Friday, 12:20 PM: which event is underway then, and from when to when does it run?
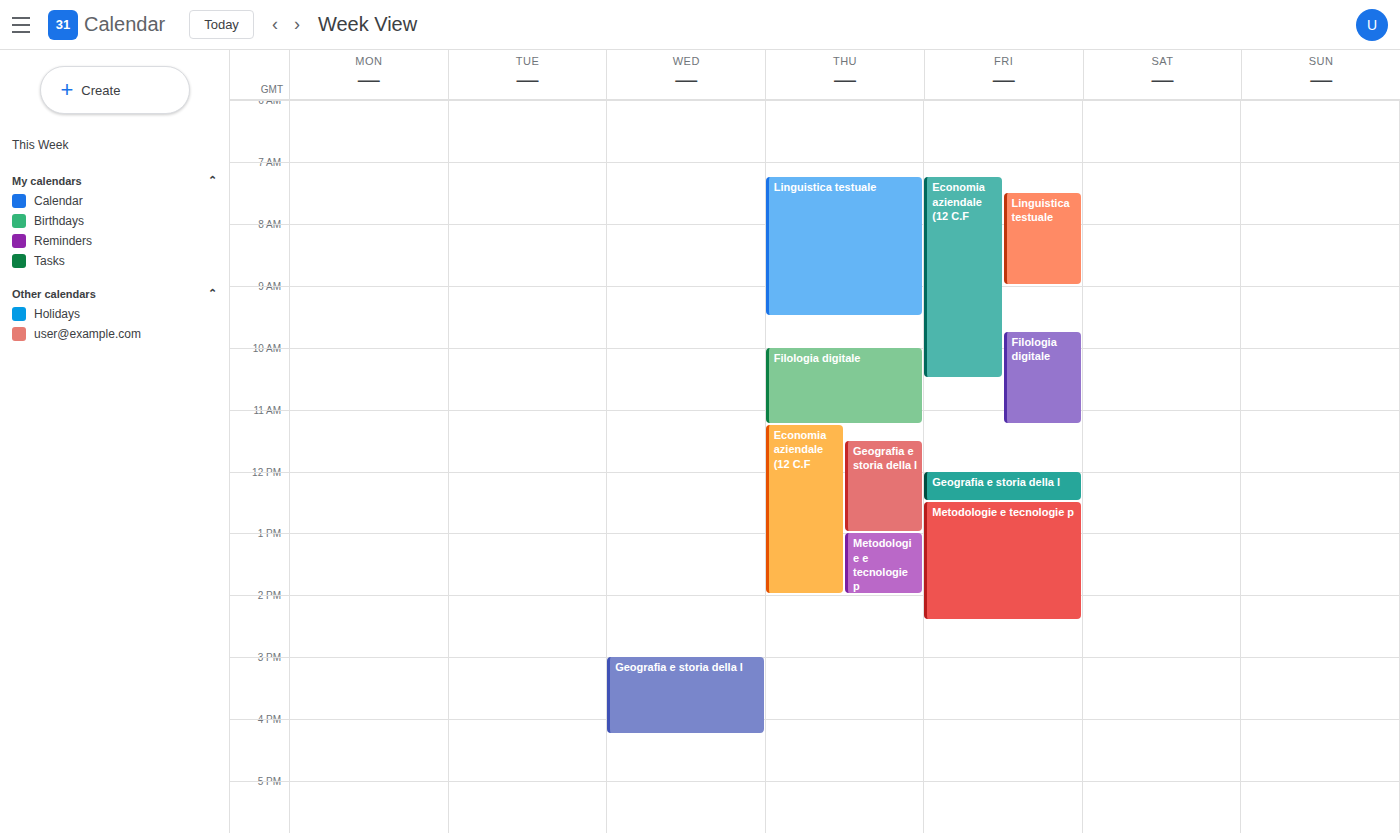
"Geografia e storia della l", 12:00 PM to 12:30 PM